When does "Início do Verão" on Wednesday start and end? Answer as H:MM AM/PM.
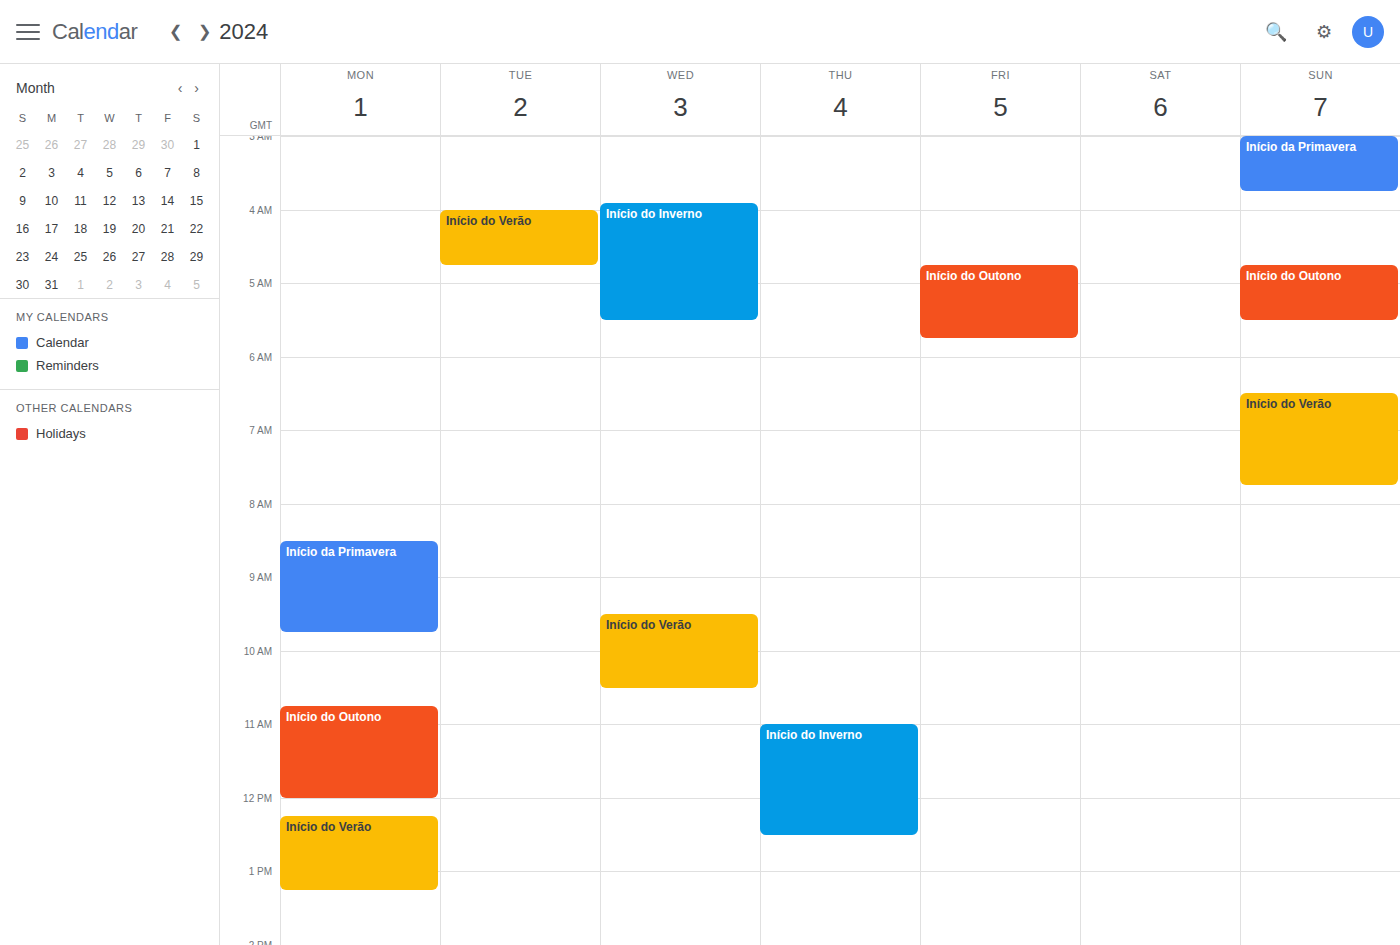
9:30 AM to 10:30 AM